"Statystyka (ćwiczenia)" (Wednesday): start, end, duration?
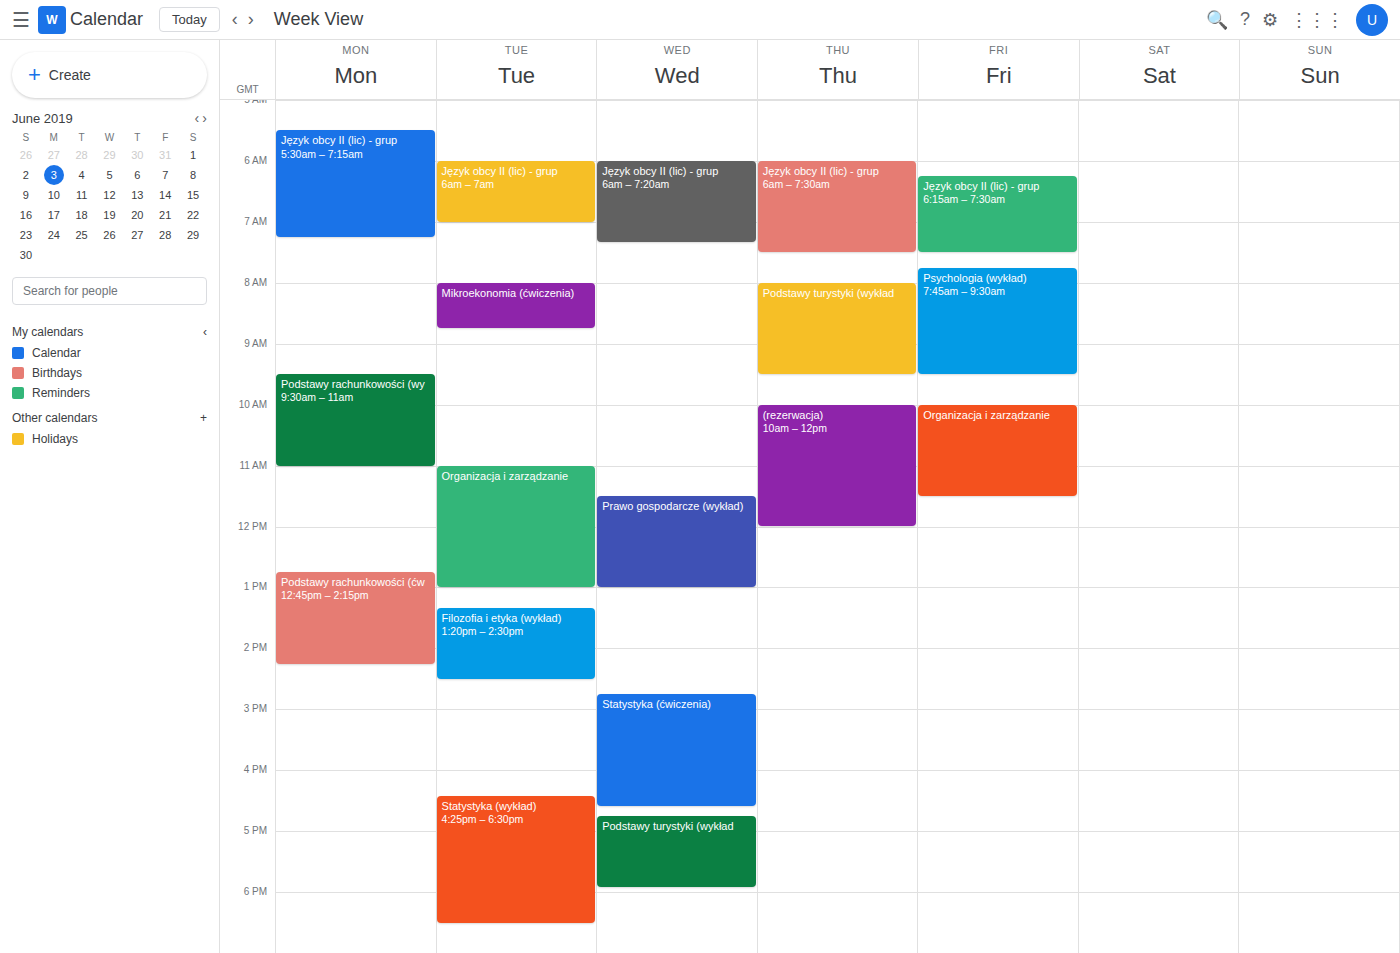
2:45 PM to 4:35 PM, 1 hour 50 minutes